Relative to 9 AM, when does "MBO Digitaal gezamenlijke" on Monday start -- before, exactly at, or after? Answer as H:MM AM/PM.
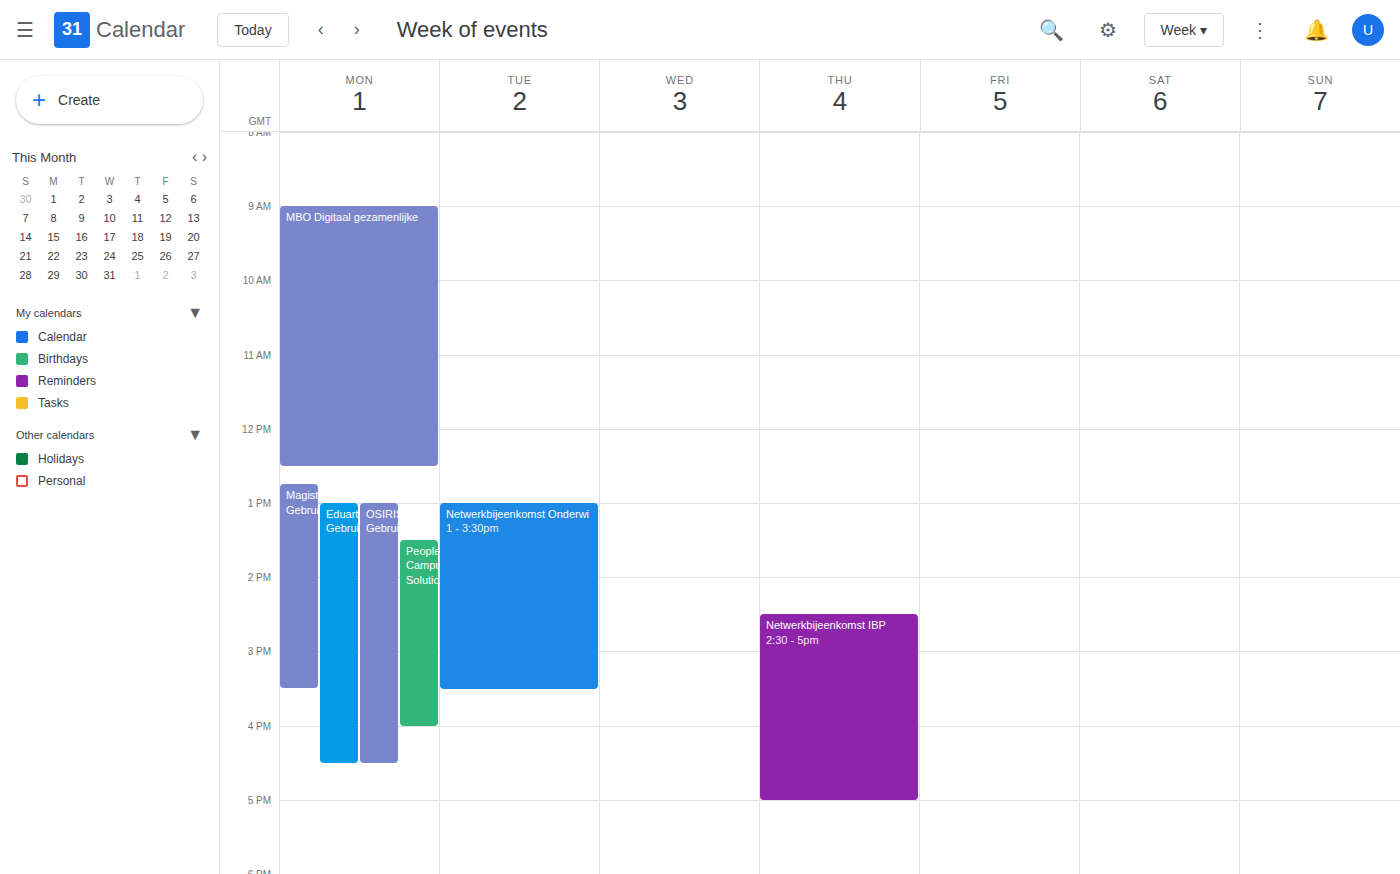
9:00 AM -- exactly at 9 AM, on the 9 AM line.